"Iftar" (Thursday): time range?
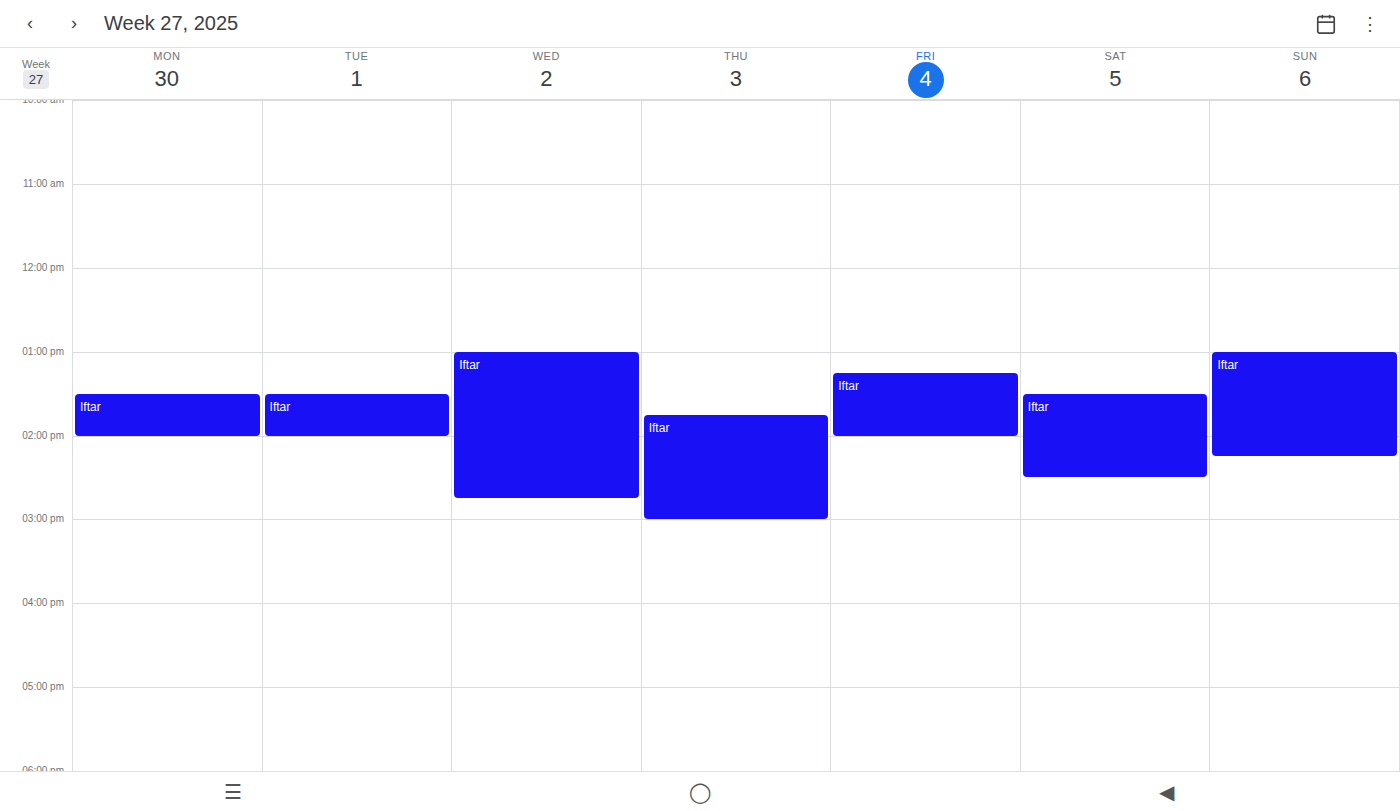
1:45 PM to 3:00 PM